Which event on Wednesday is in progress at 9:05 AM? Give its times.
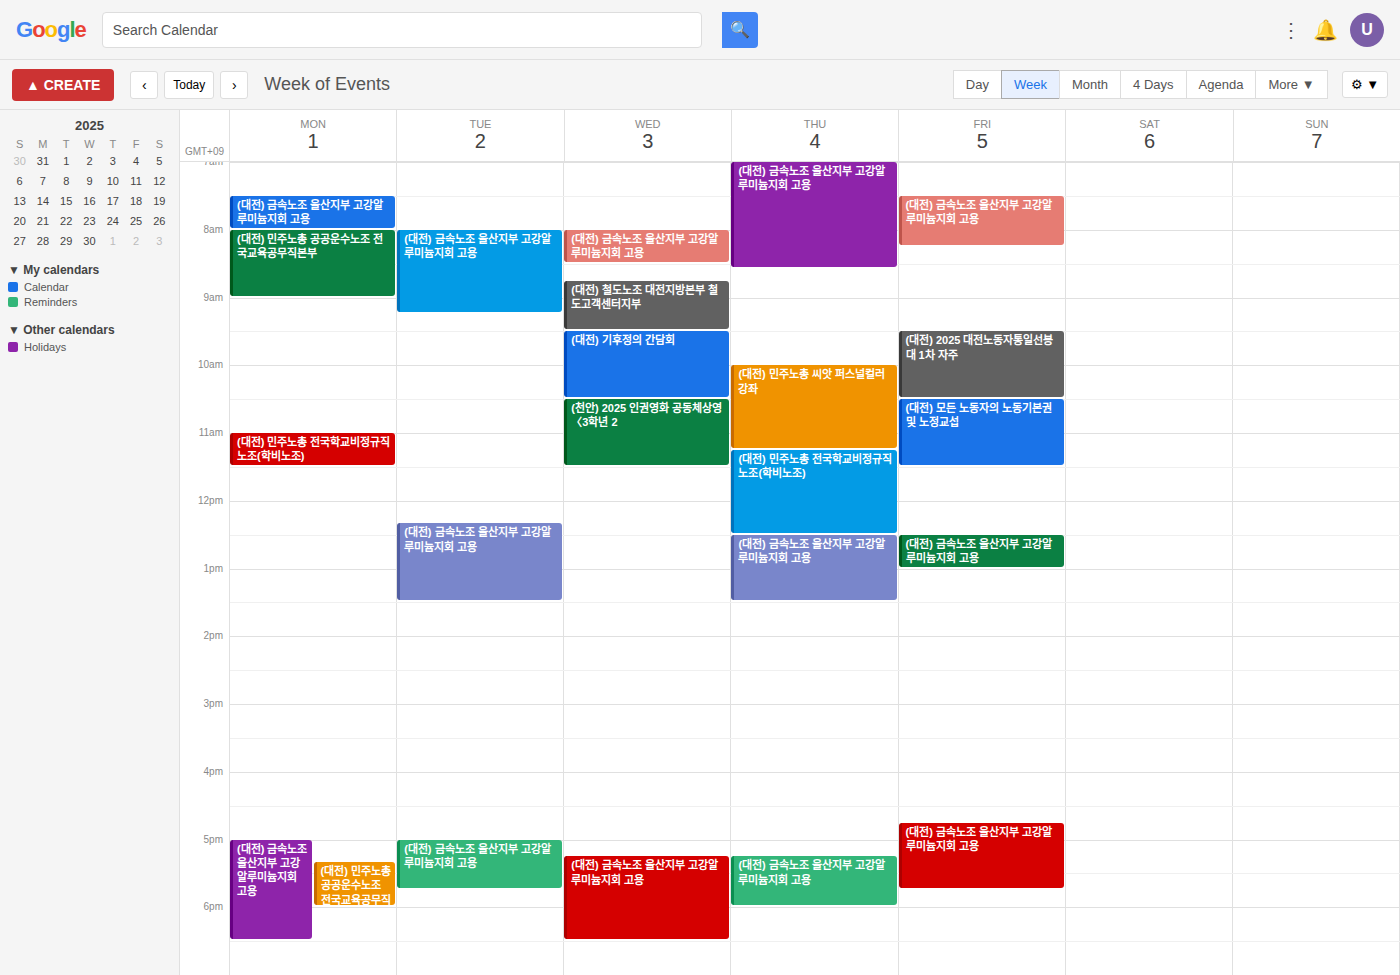
"(대전) 철도노조 대전지방본부 철도고객센터지부", 8:45 AM to 9:30 AM